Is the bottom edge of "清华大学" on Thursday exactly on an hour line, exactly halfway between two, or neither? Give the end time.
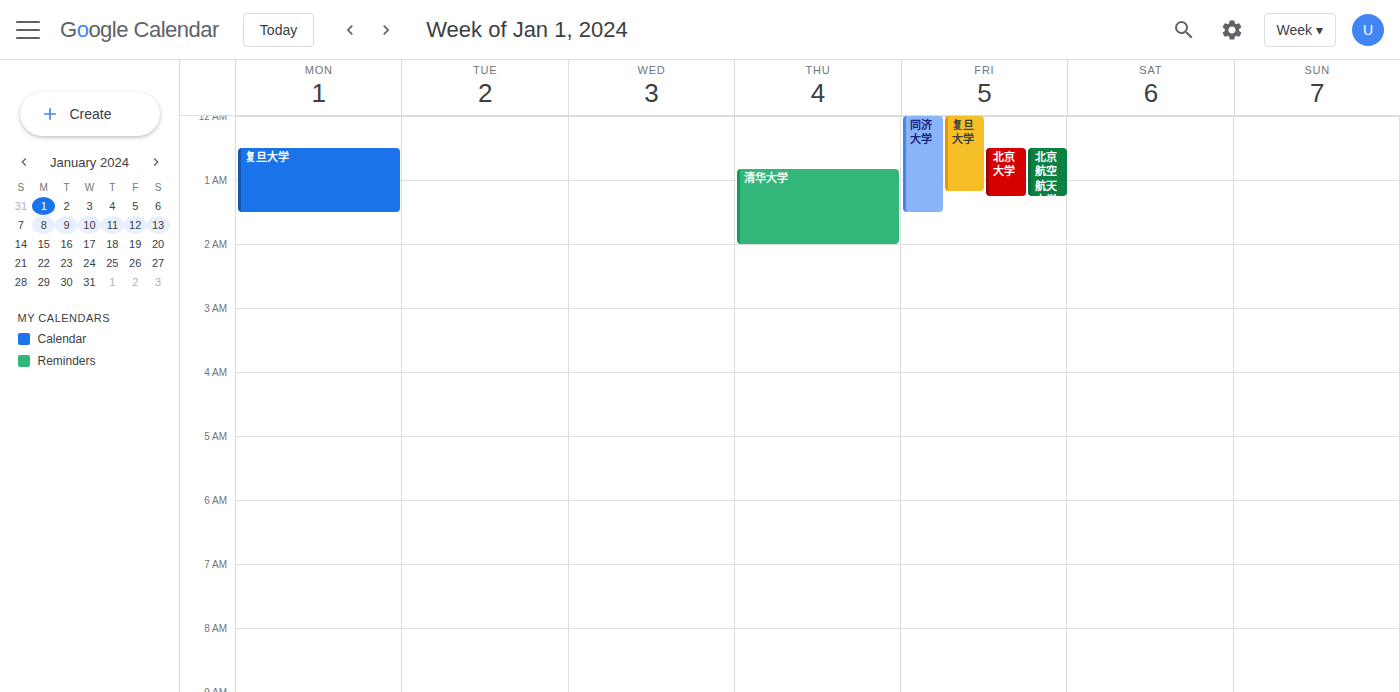
2:00 AM -- exactly on the 2 AM line.